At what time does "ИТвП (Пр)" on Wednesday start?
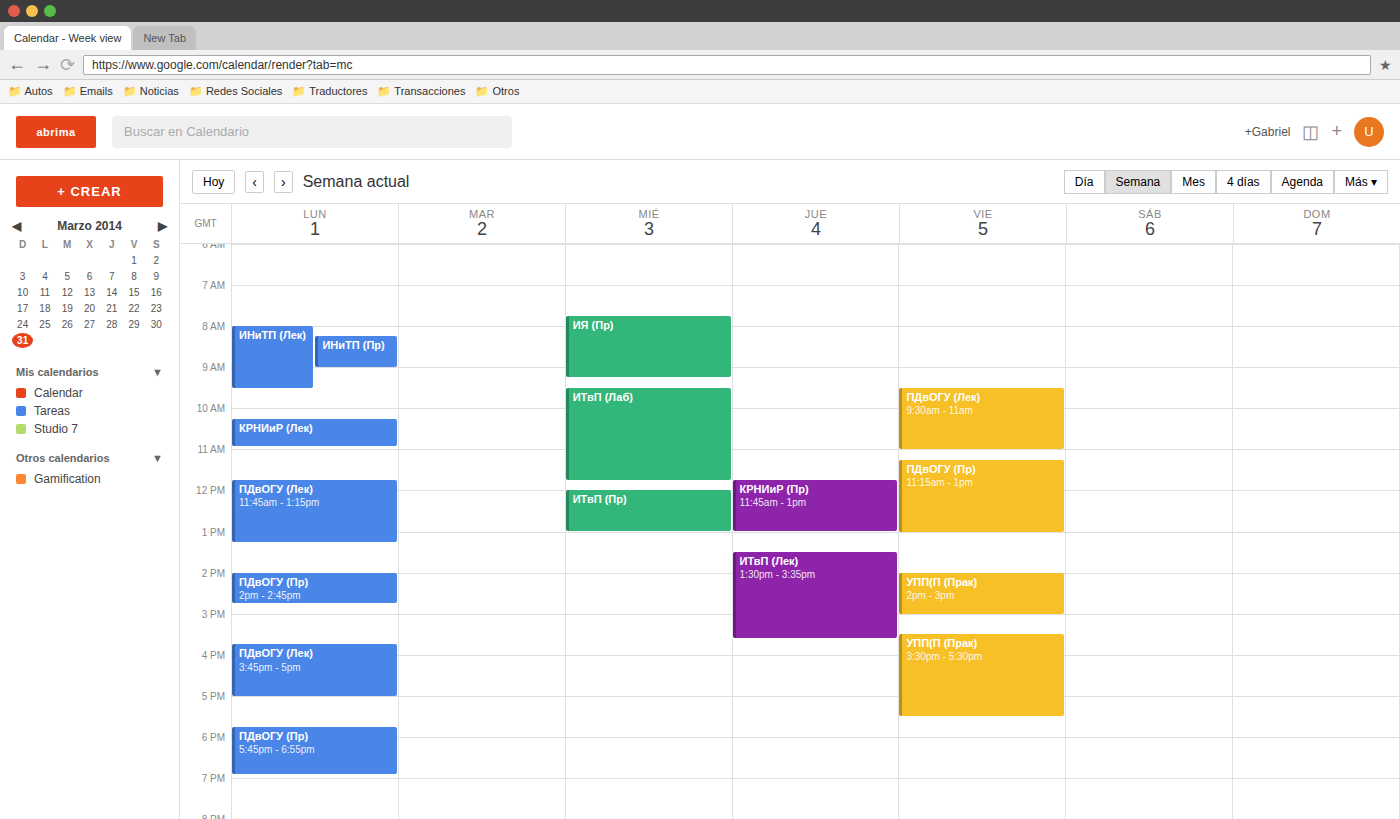
12:00 PM